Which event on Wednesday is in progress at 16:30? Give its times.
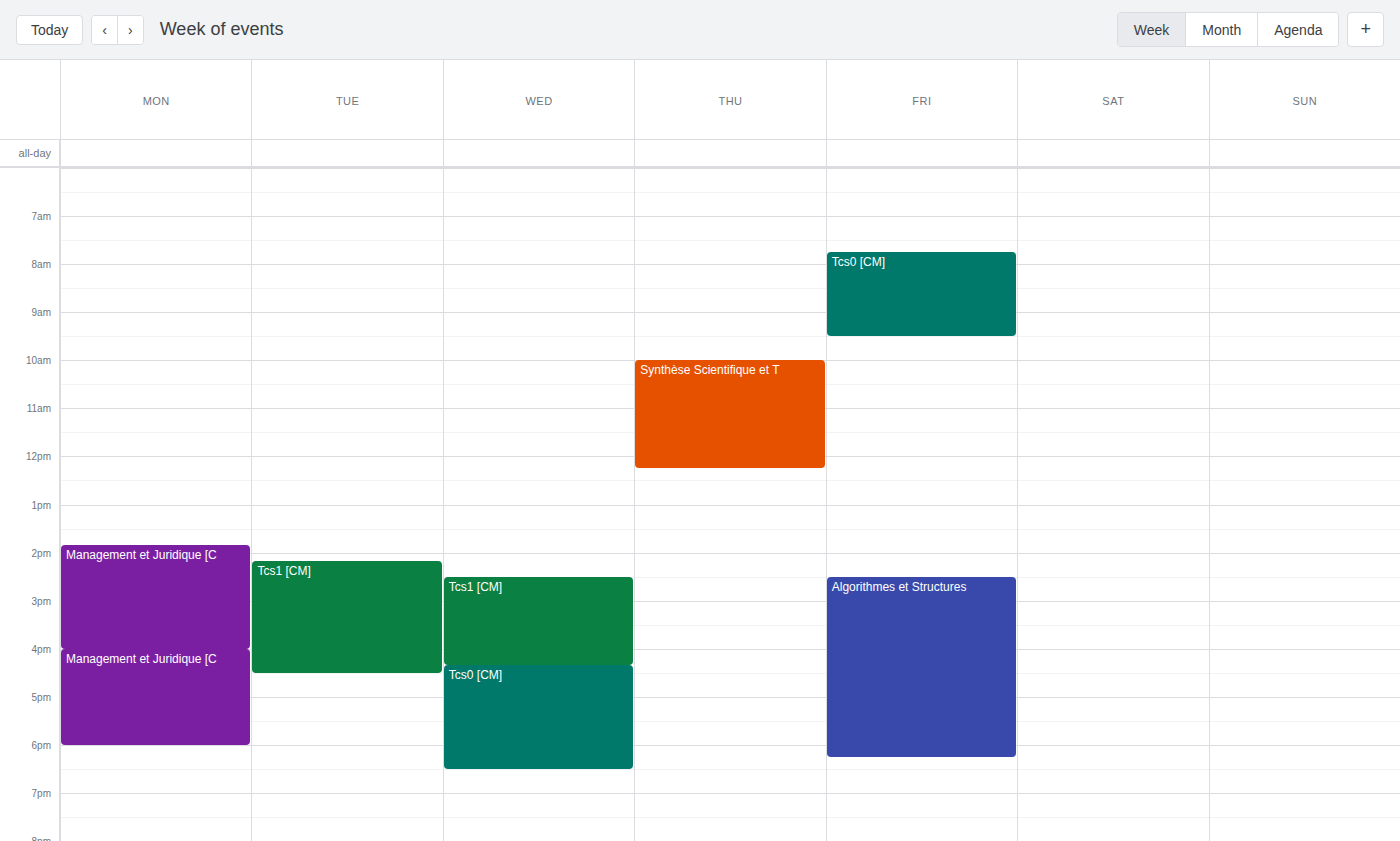
"Tcs0 [CM]", 16:20 to 18:30